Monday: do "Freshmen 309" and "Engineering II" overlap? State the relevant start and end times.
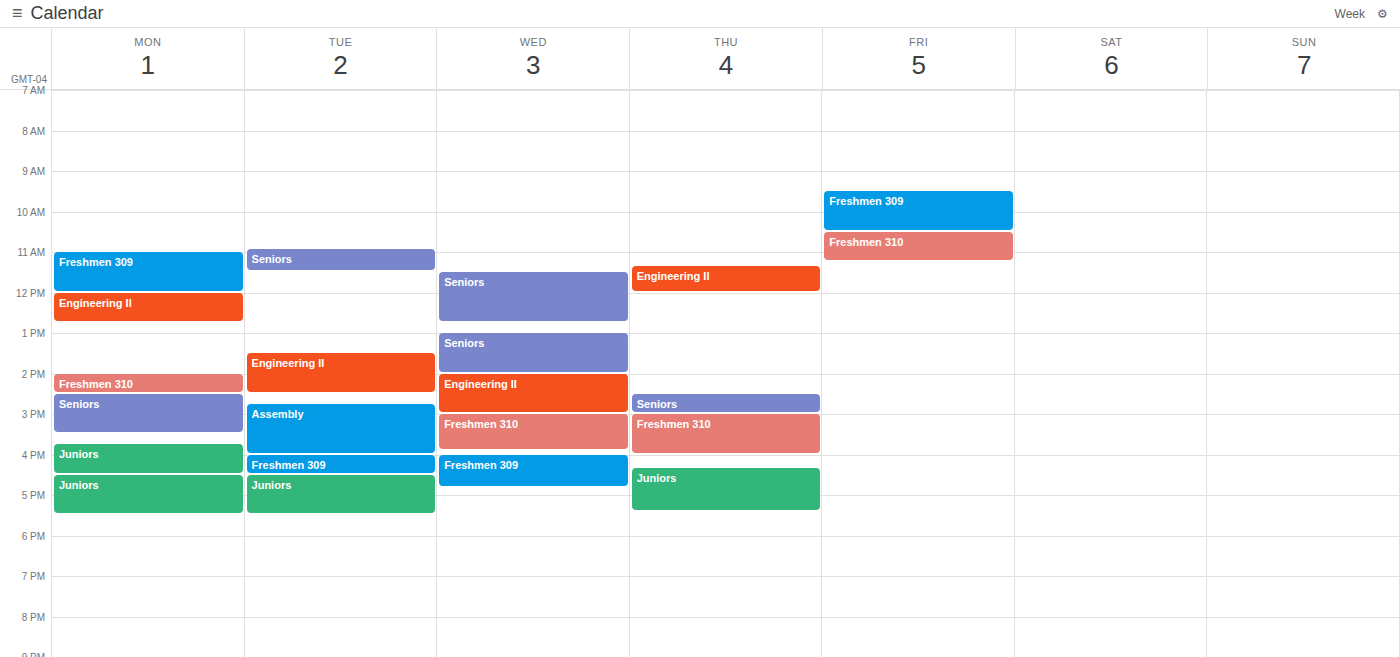
"Freshmen 309" ends at 12:00 PM, exactly when "Engineering II" starts -- they touch but do not overlap.